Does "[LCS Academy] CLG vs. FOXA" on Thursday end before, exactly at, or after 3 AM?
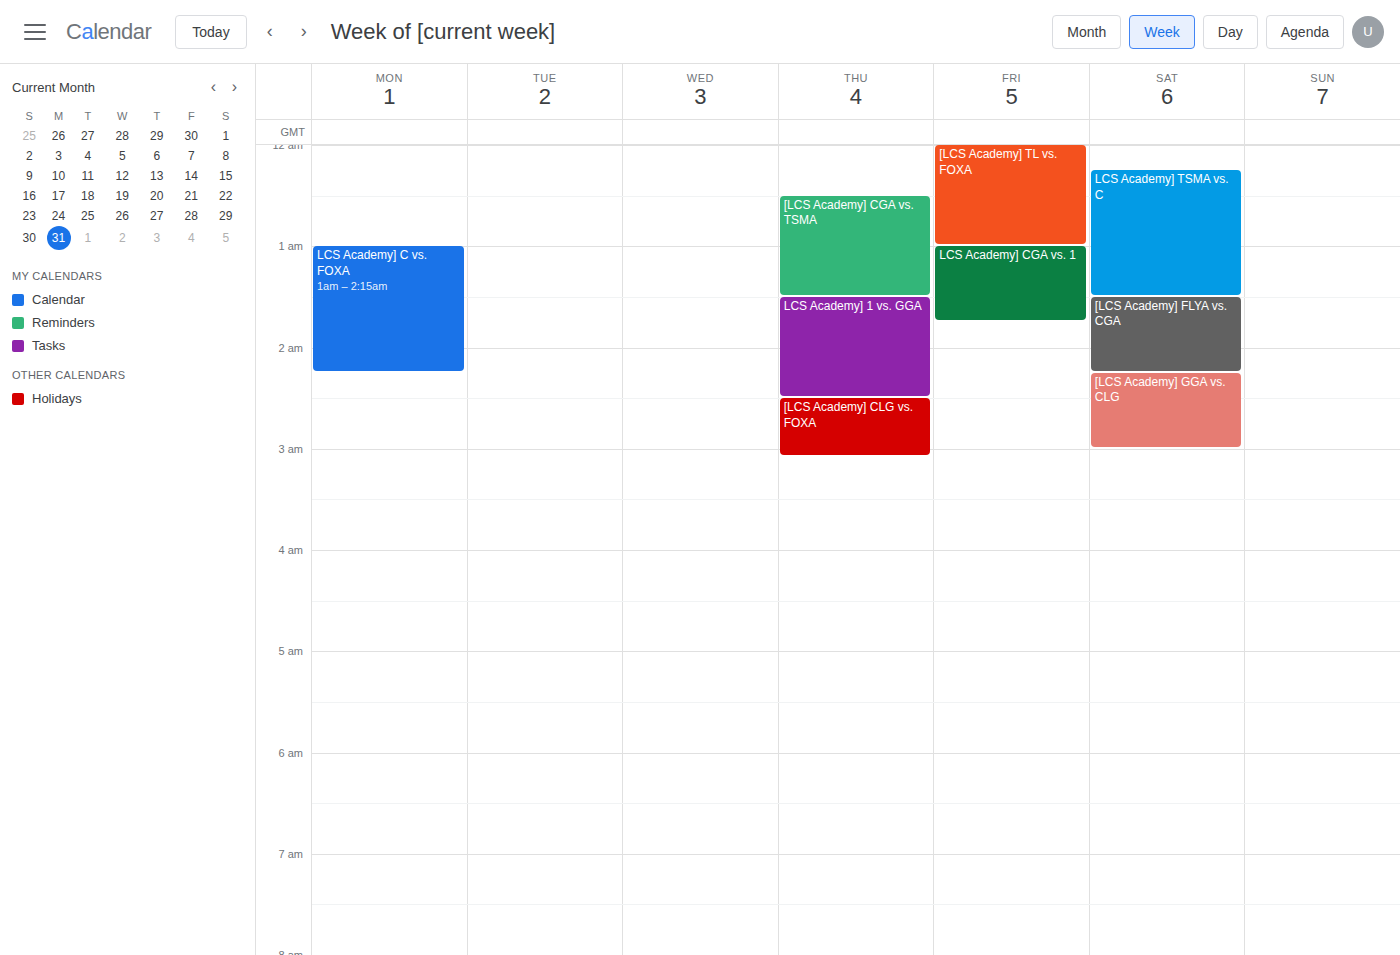
3:05 AM -- after 3 AM, 5 minutes below the 3 AM line.